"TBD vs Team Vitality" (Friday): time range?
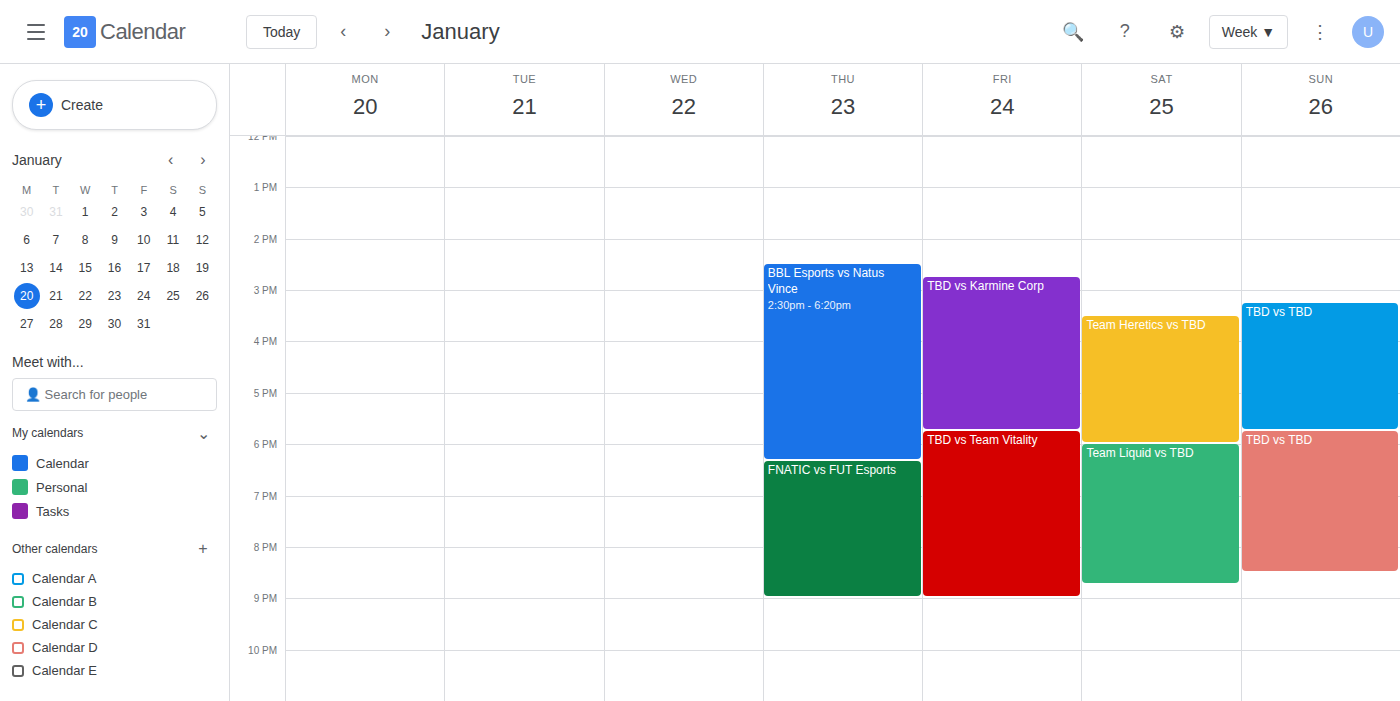
5:45 PM to 9:00 PM